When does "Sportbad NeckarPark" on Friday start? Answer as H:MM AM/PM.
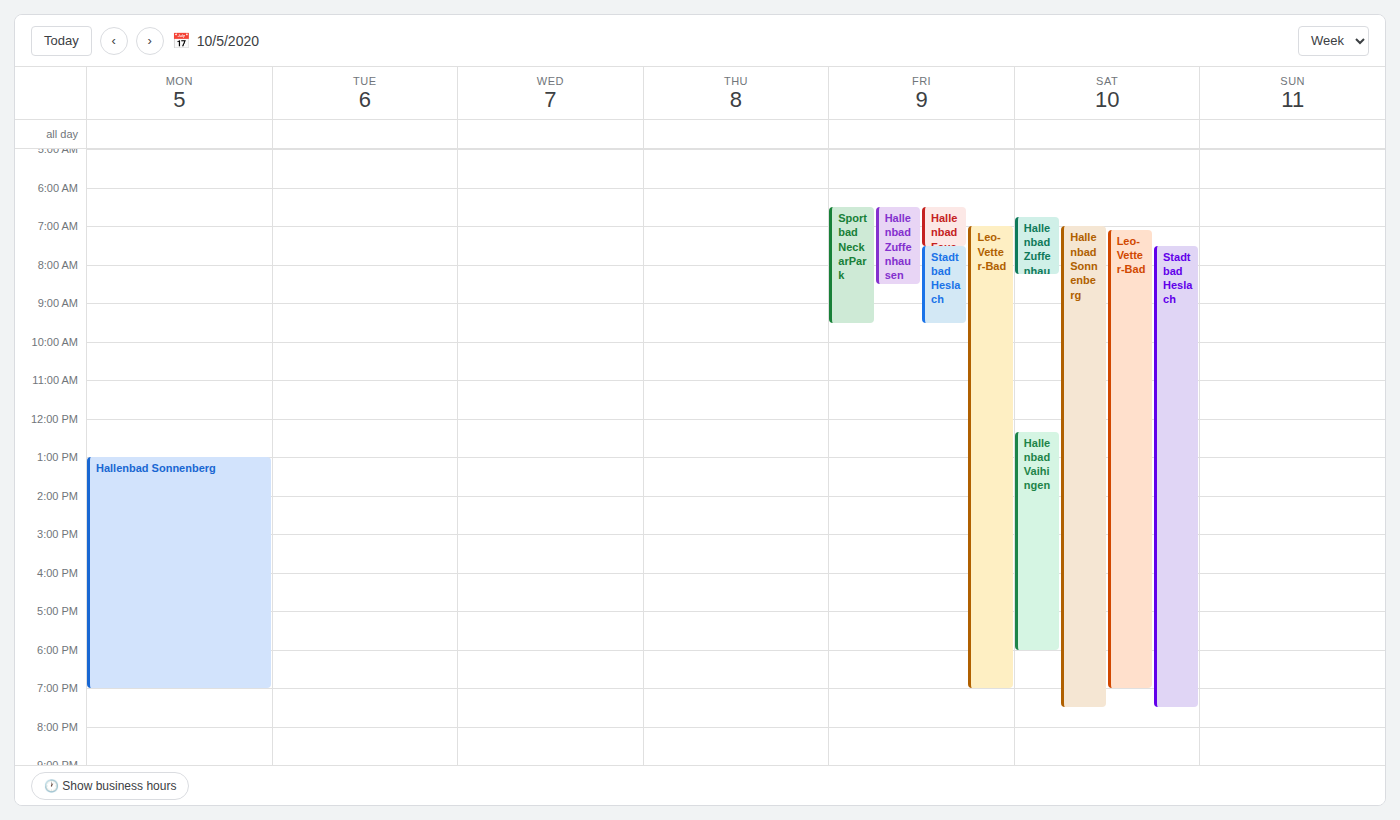
6:30 AM